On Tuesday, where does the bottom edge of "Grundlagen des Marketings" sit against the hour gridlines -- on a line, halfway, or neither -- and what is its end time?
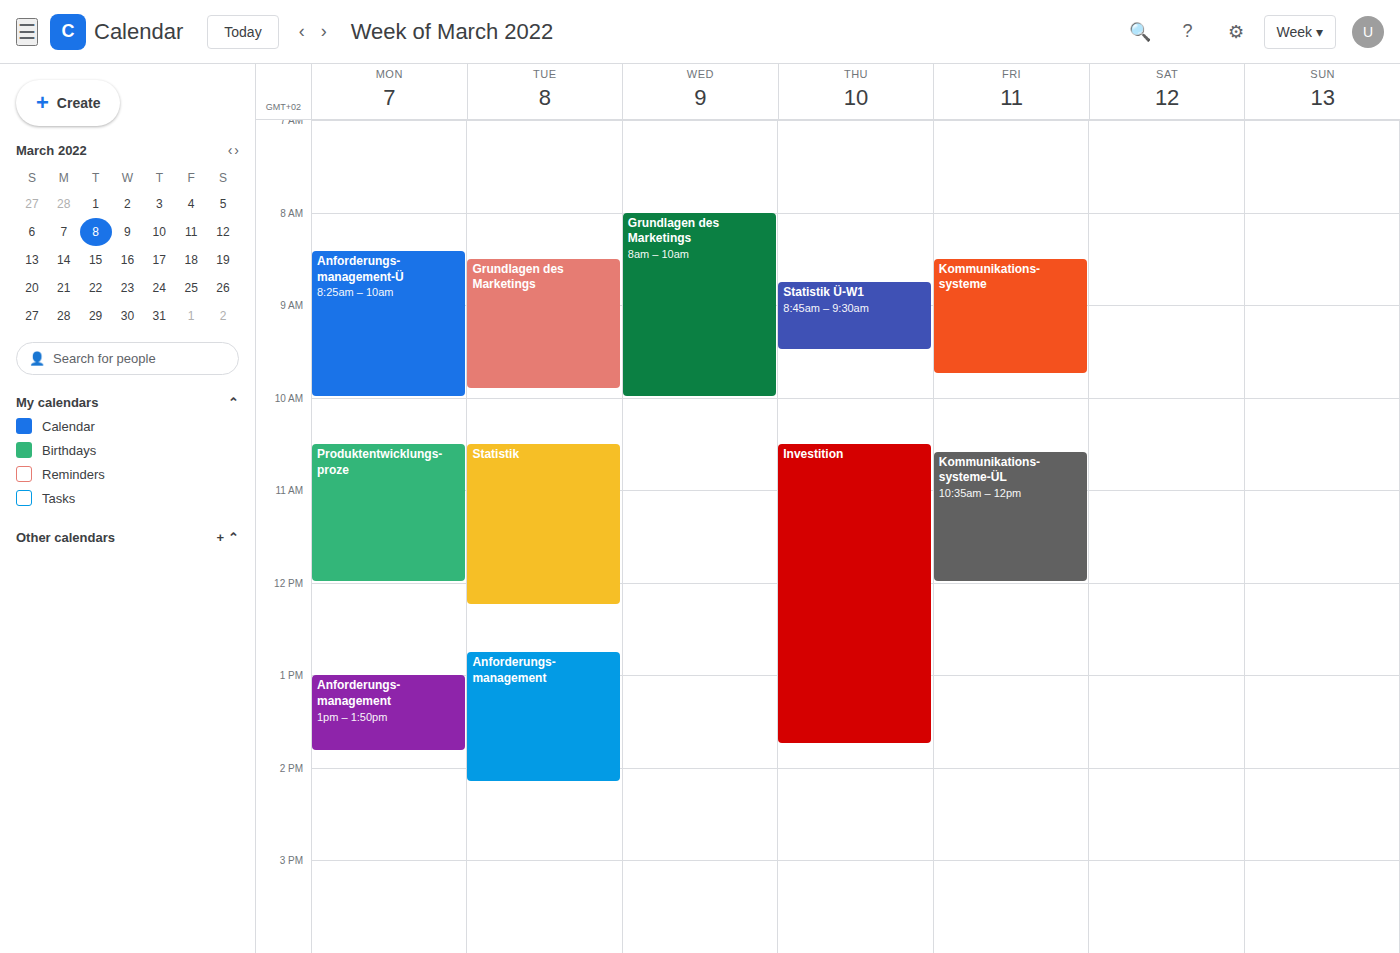
9:55 AM -- neither: 55 minutes below the 9 AM line and 5 minutes above the 10 AM line.